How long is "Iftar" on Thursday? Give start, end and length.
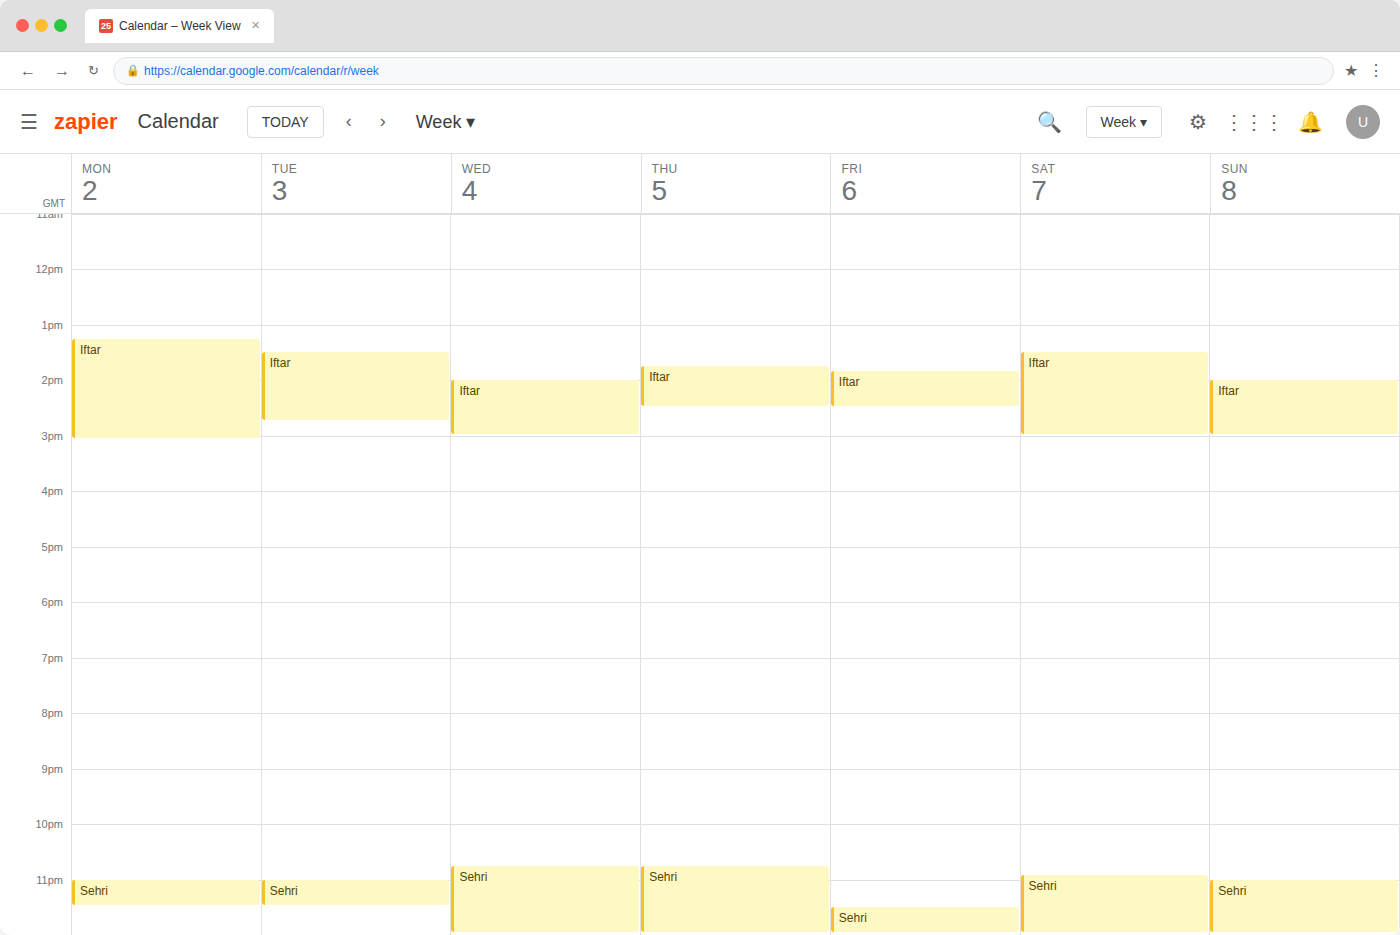
1:45 PM to 2:30 PM, 45 minutes